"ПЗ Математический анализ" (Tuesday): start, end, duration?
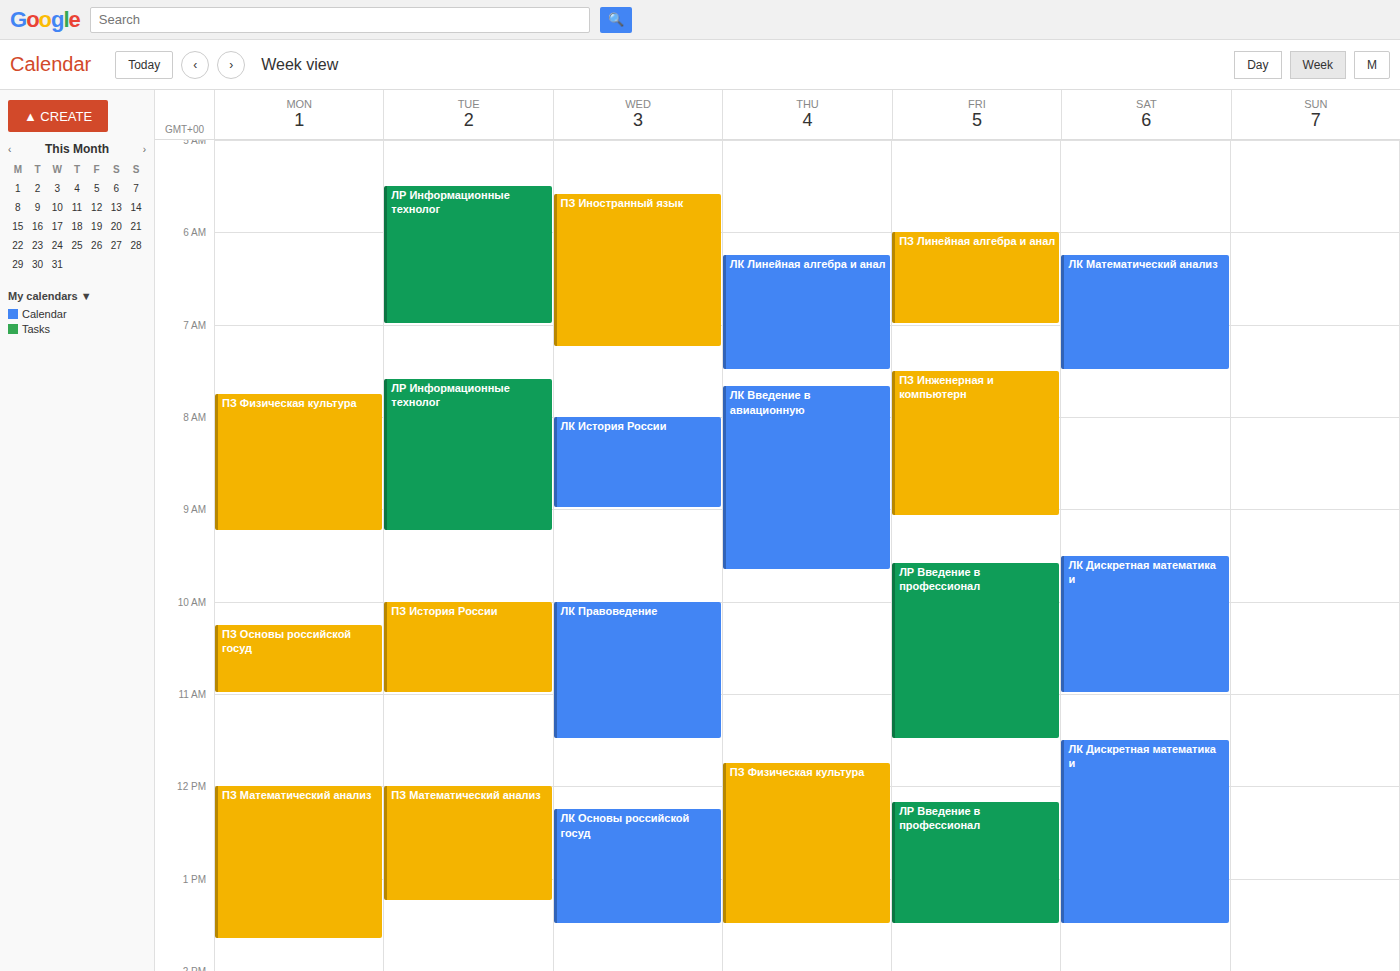
12:00 to 13:15, 1 hour 15 minutes